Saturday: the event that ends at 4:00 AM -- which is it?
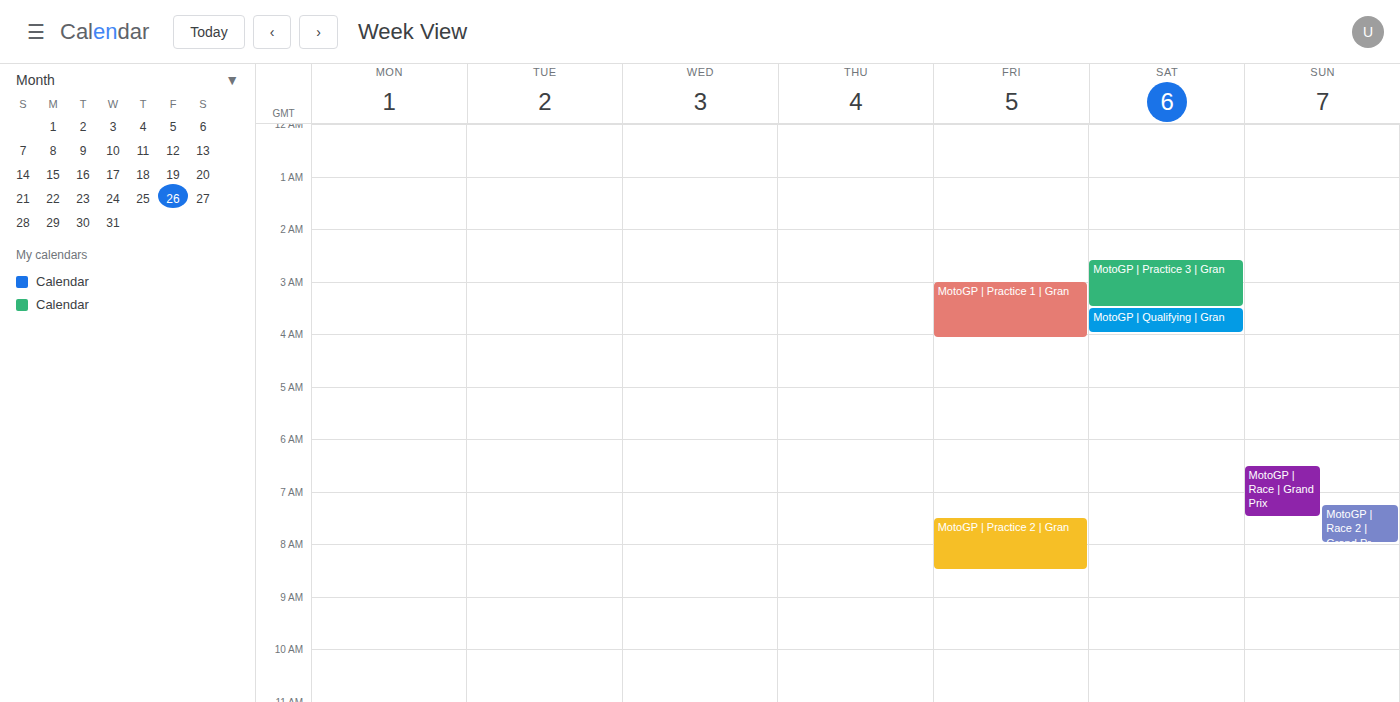
"MotoGP | Qualifying | Gran"